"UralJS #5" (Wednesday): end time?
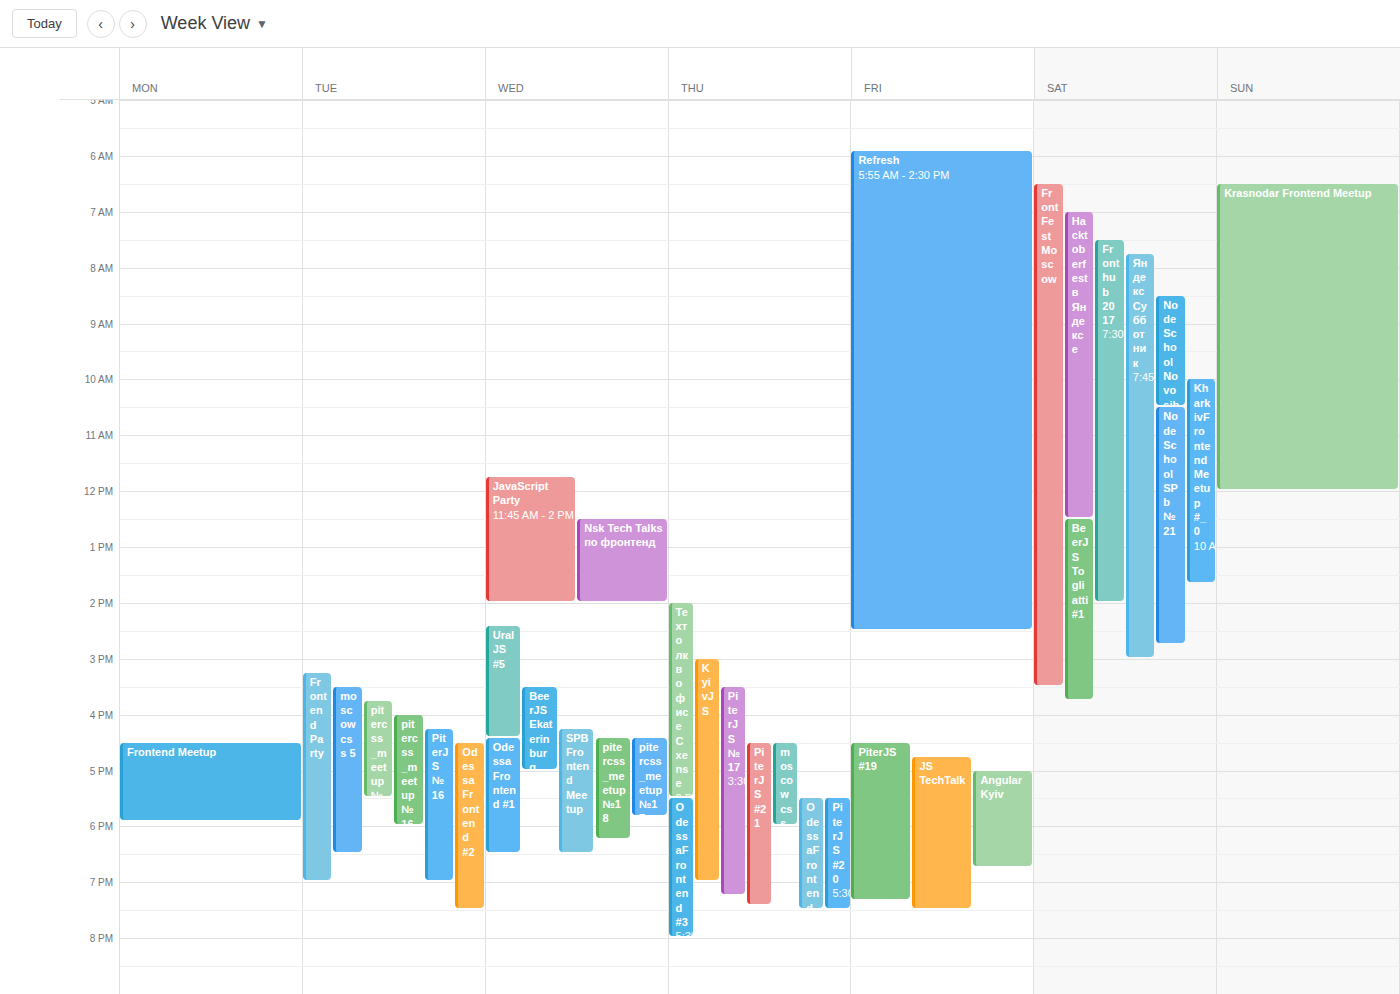
16:25